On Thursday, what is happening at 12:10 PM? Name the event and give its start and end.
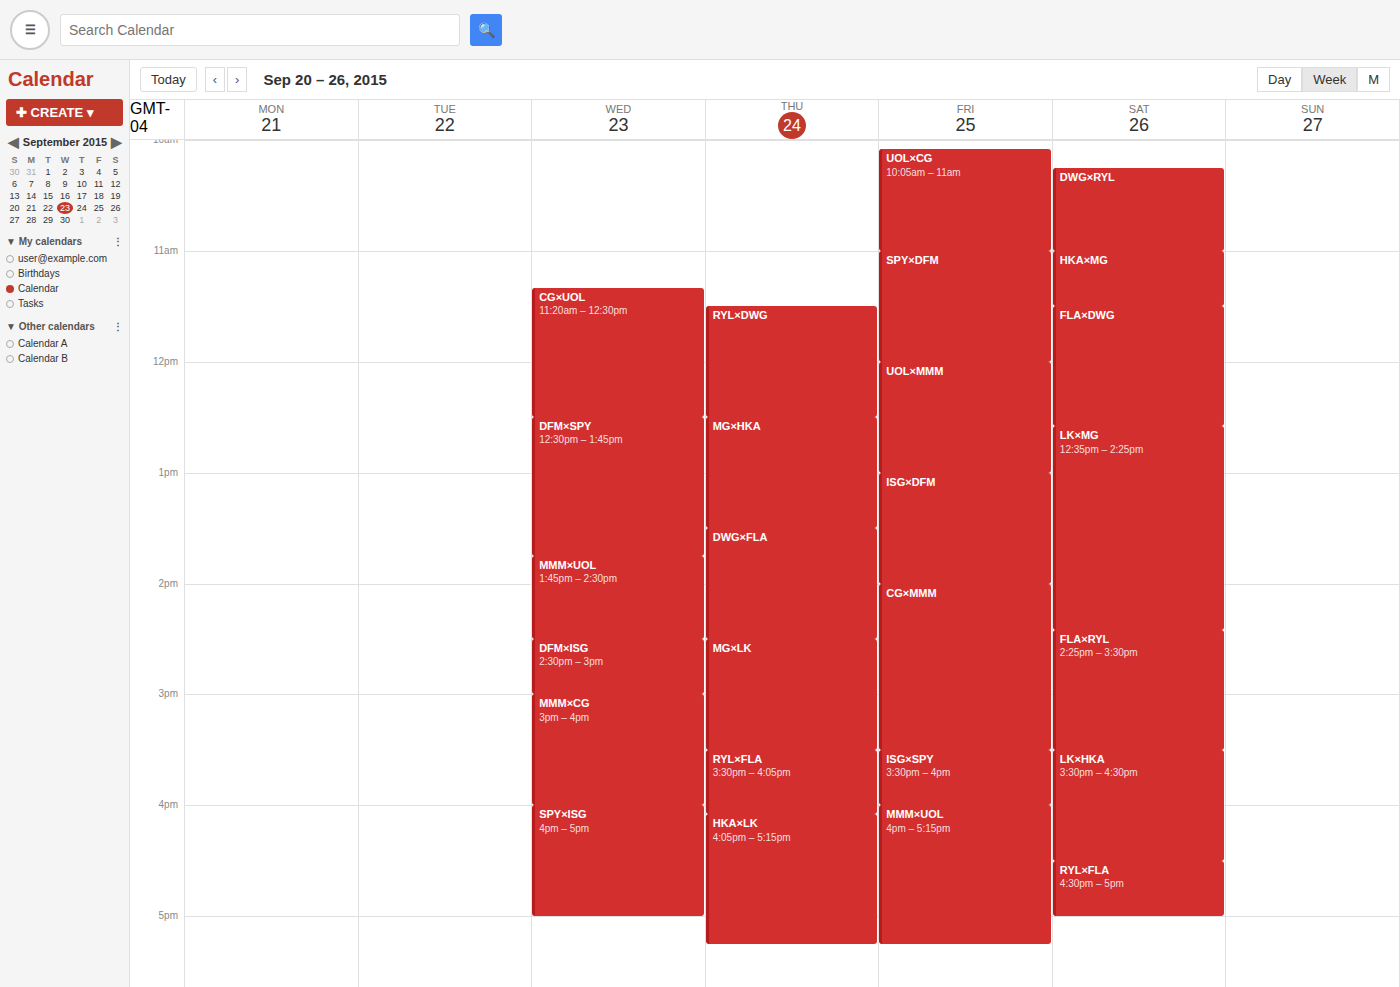
"RYL×DWG", 11:30 AM to 12:30 PM